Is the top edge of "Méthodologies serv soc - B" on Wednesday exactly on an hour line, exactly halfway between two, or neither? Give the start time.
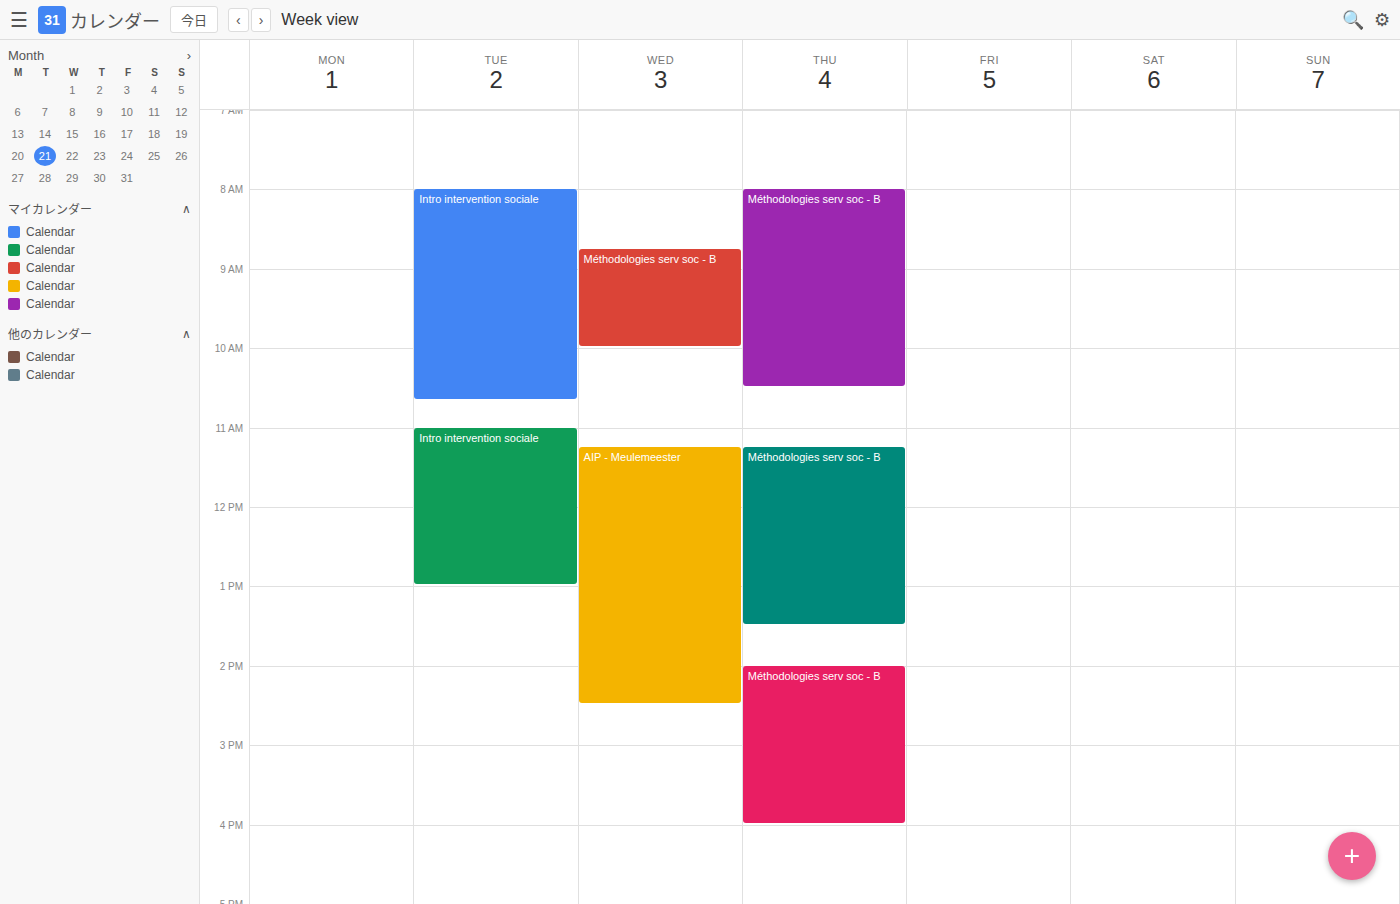
8:45 AM -- neither: three quarters of the way from the 8 AM line to the 9 AM line.